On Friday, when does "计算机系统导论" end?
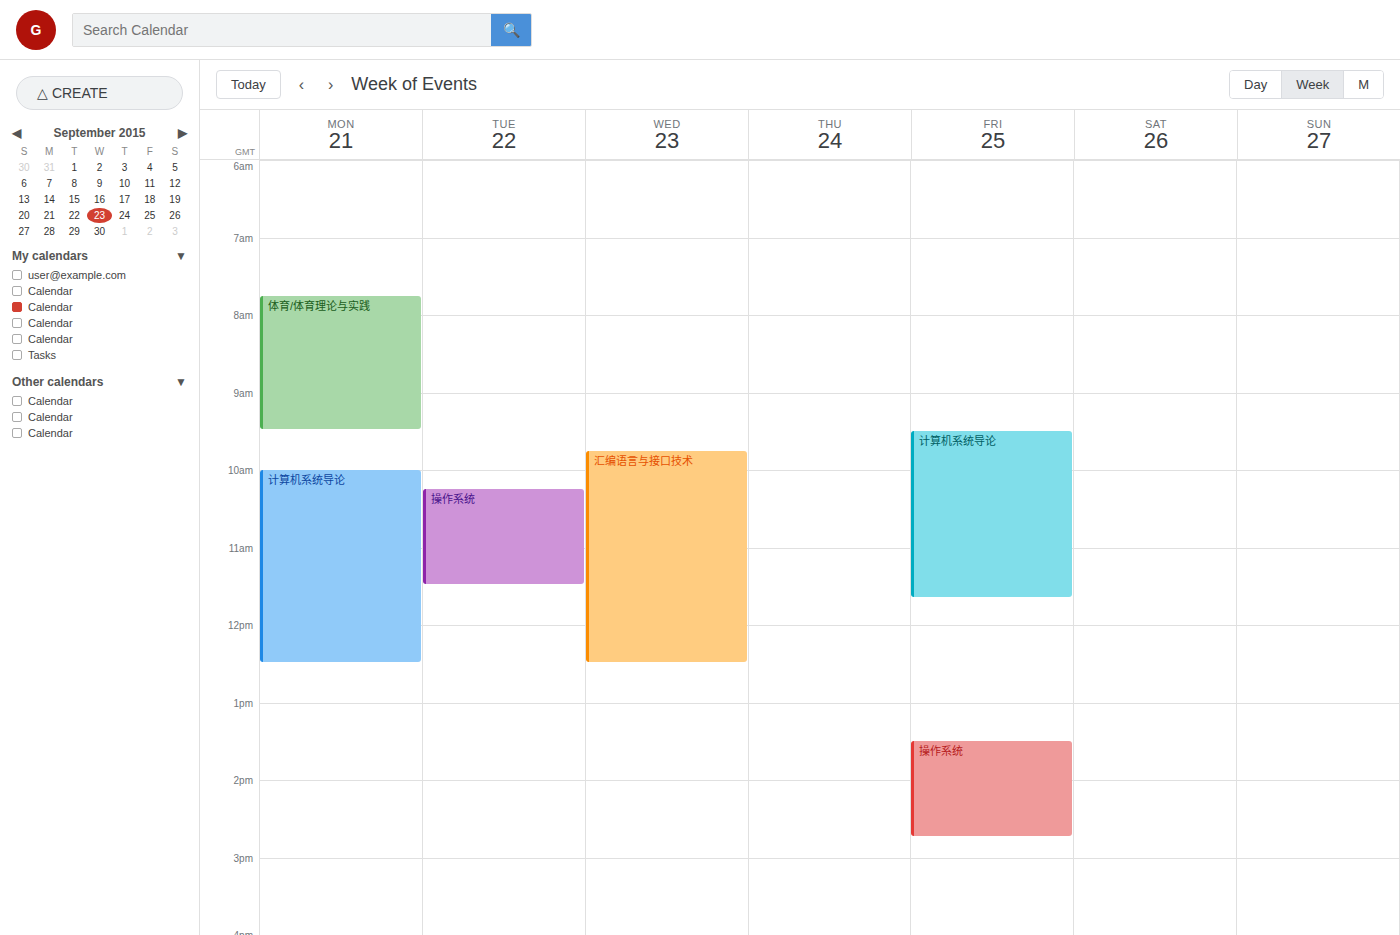
11:40 AM